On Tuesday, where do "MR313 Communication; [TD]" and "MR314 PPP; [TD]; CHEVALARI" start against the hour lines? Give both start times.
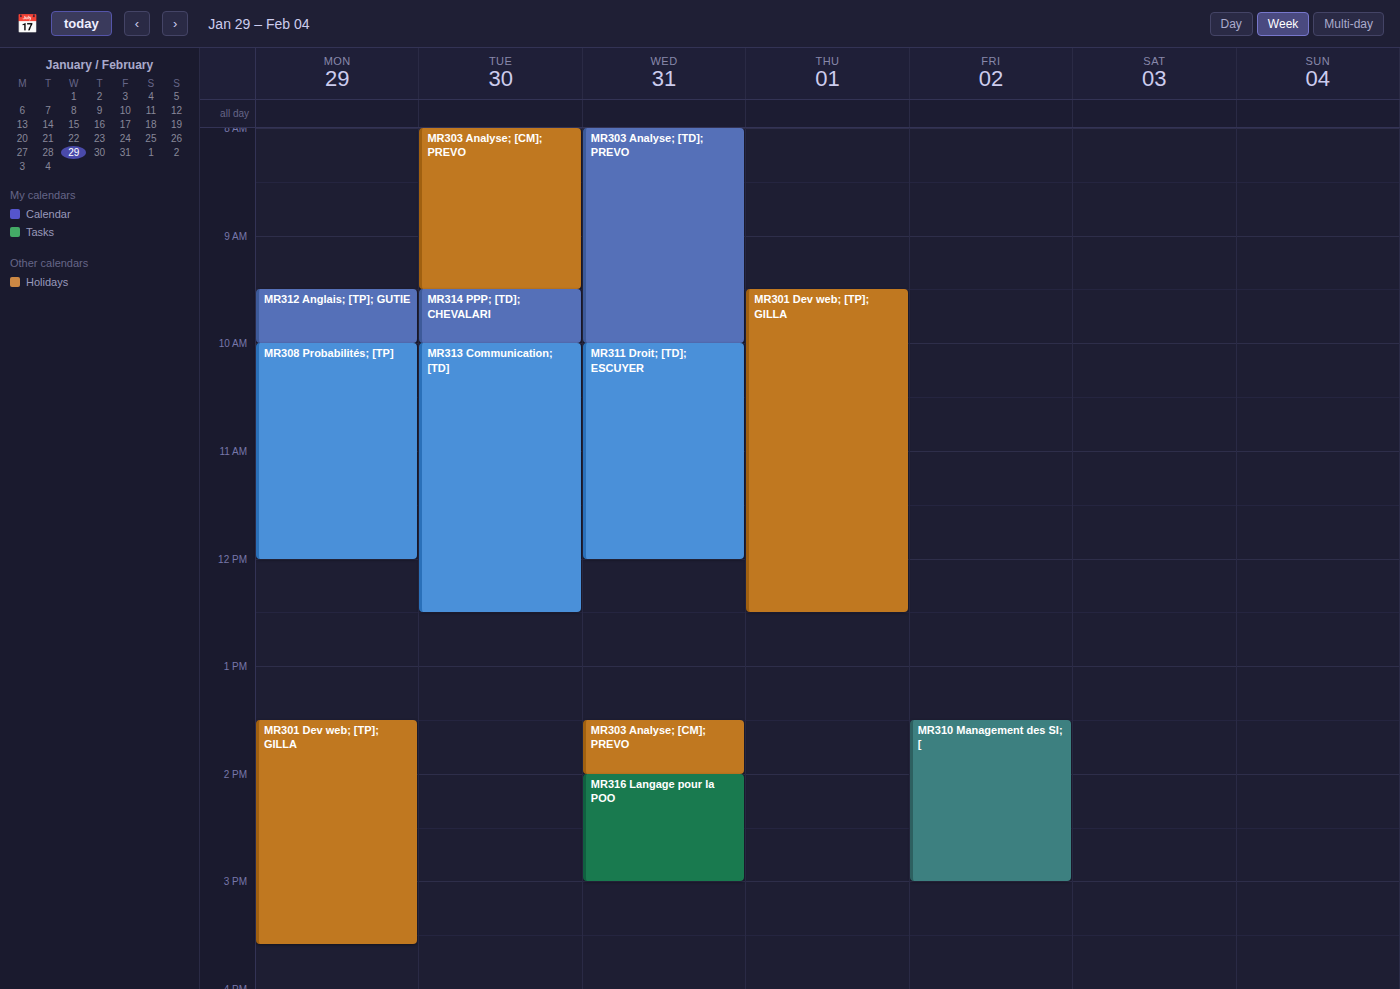
"MR313 Communication; [TD]": 10:00 AM, exactly on the 10 AM line. "MR314 PPP; [TD]; CHEVALARI": 9:30 AM, halfway between the 9 AM and 10 AM lines.